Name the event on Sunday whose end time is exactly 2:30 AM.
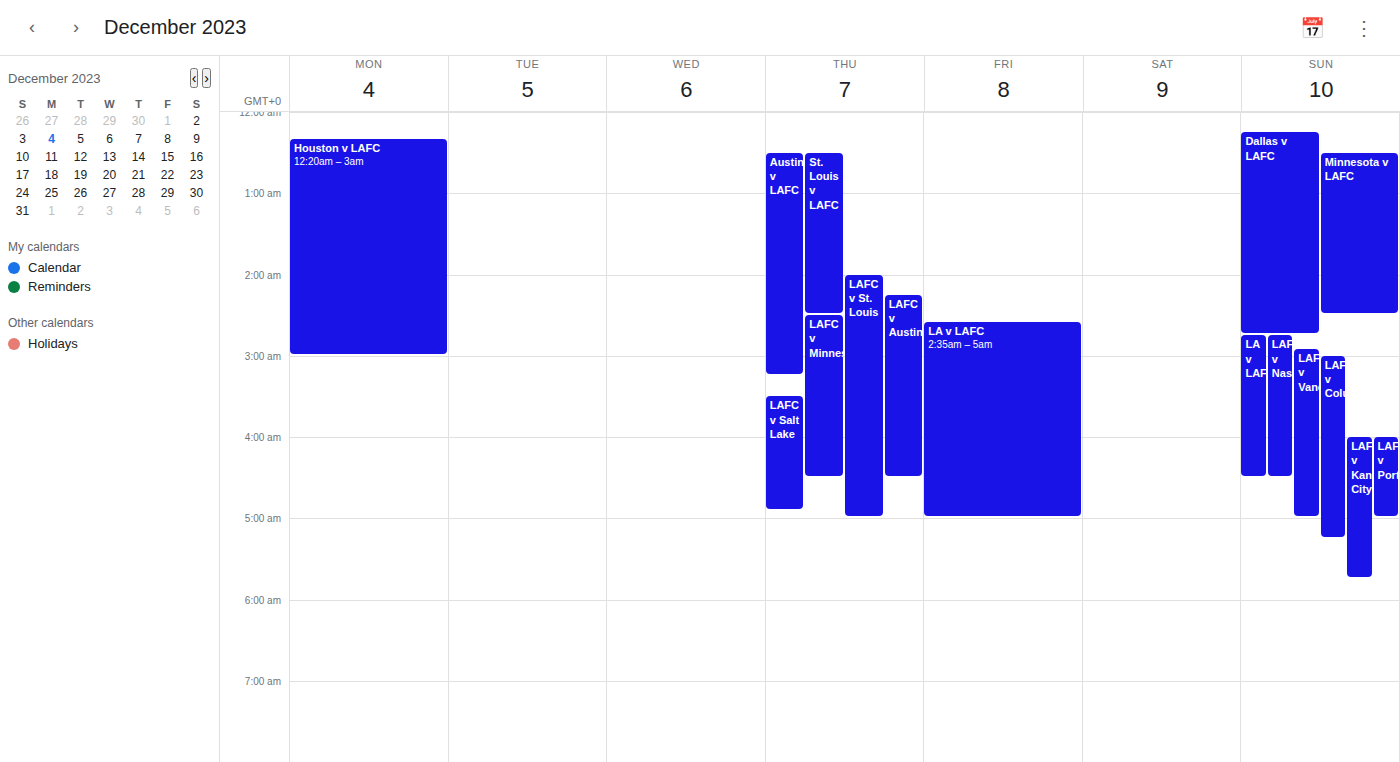
"Minnesota v LAFC"